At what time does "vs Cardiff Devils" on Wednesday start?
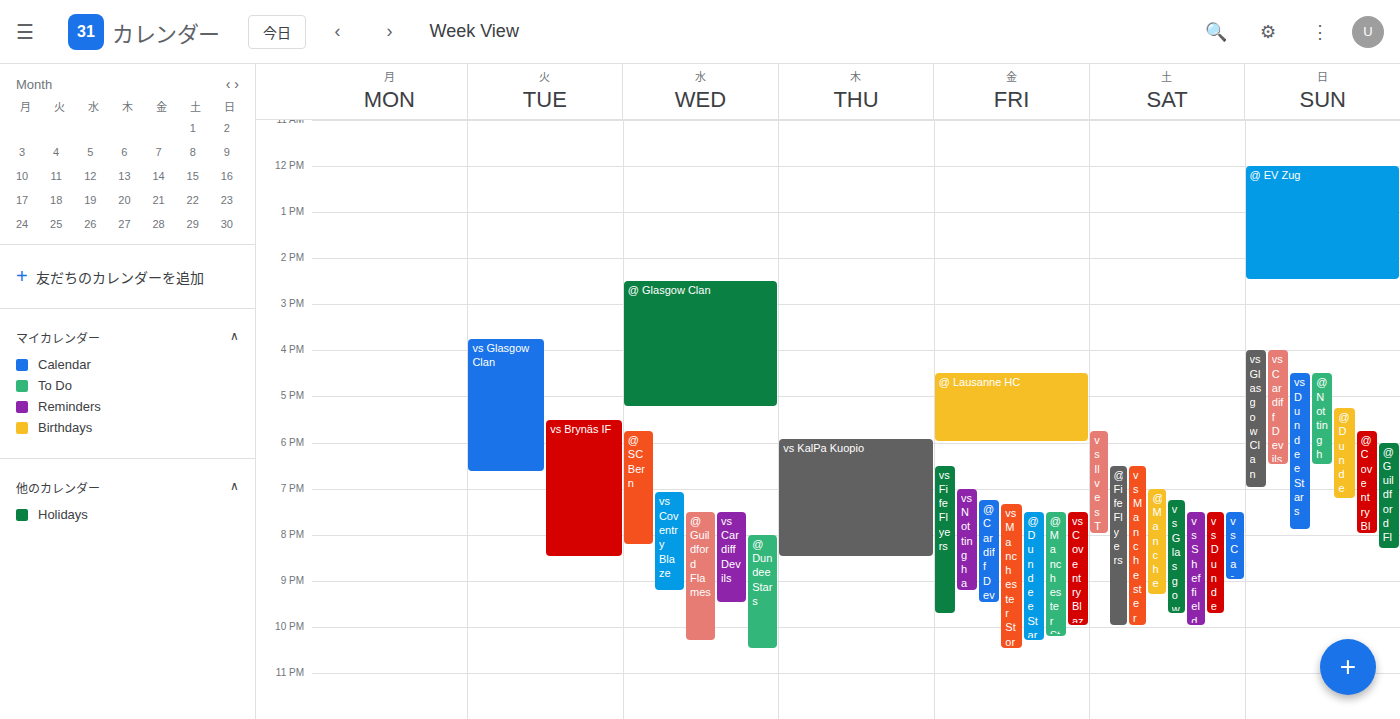
19:30